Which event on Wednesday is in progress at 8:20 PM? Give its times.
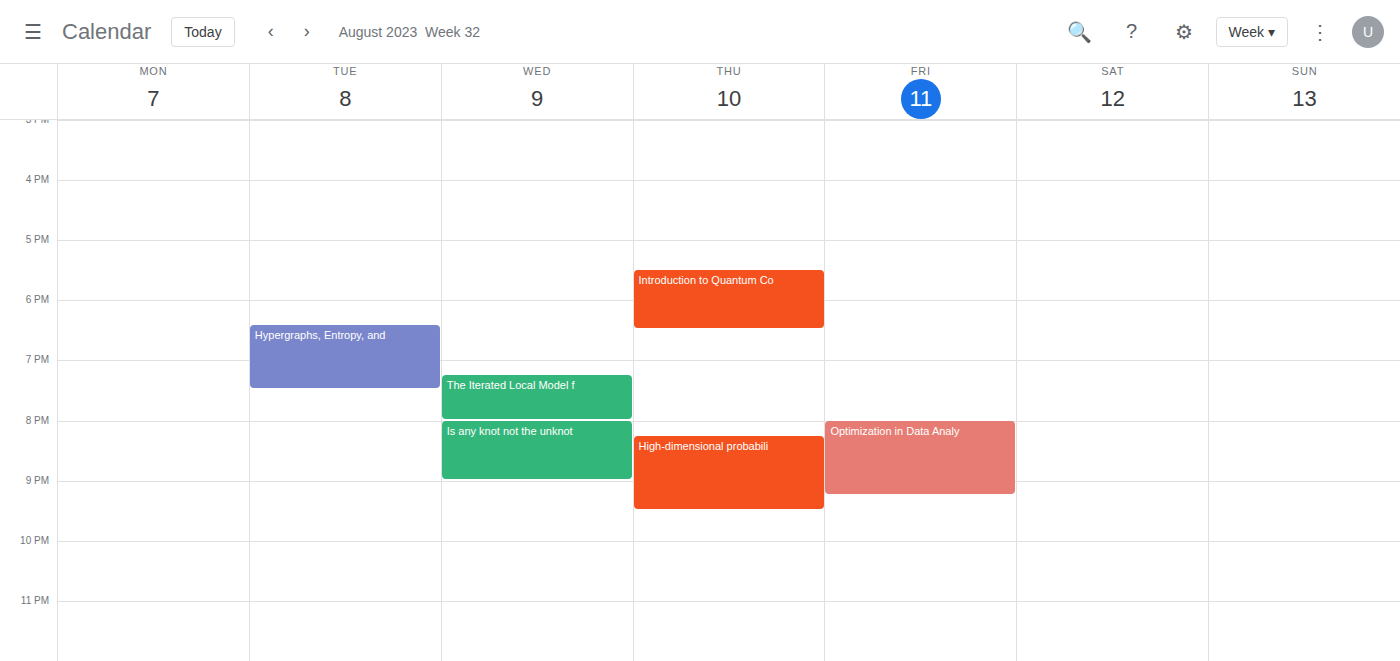
"Is any knot not the unknot", 8:00 PM to 9:00 PM